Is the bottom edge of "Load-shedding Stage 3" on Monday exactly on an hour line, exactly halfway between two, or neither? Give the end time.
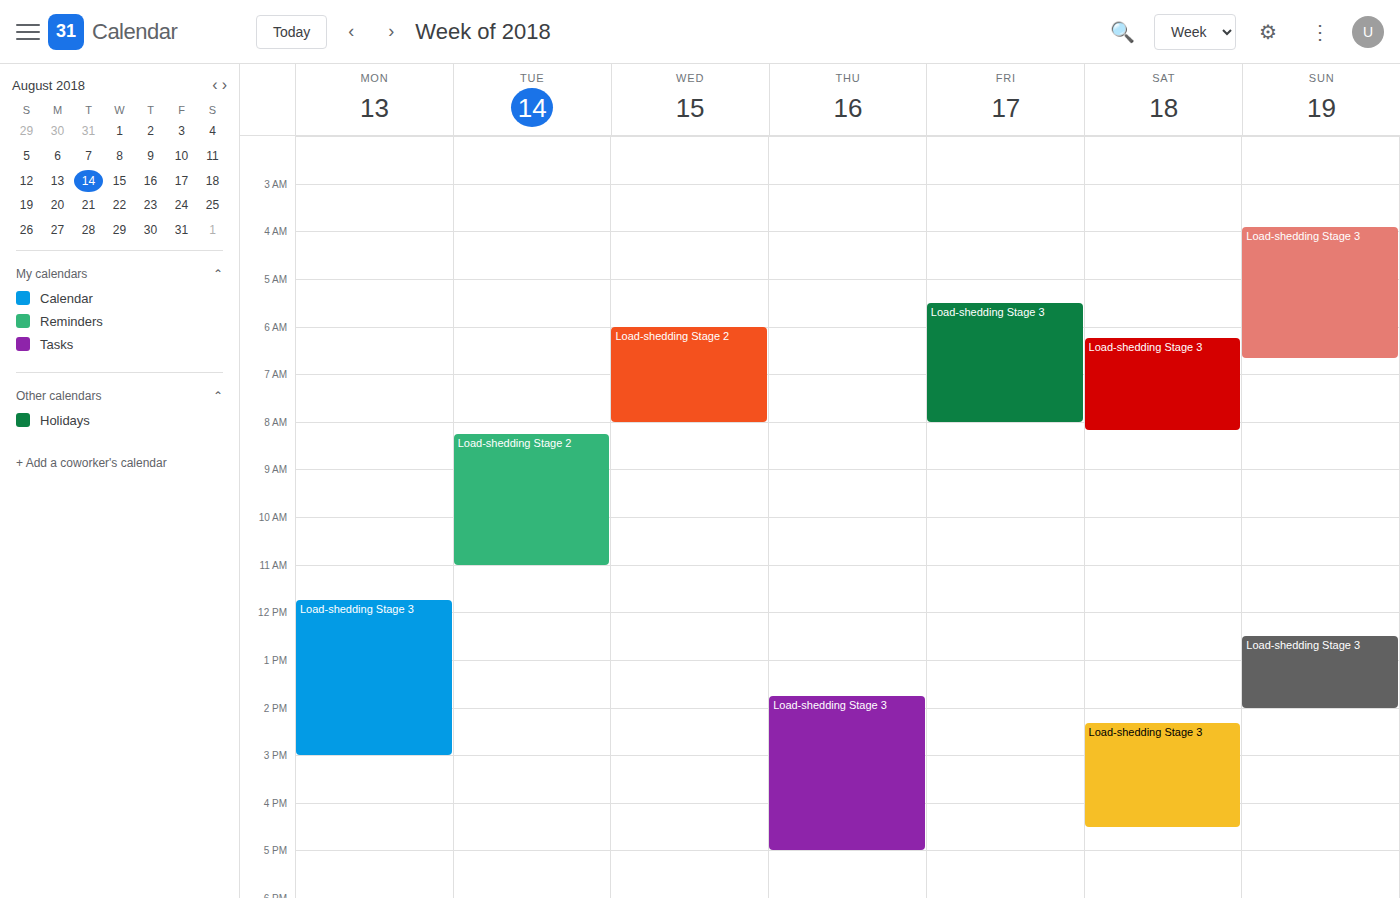
3:00 PM -- exactly on the 3 PM line.